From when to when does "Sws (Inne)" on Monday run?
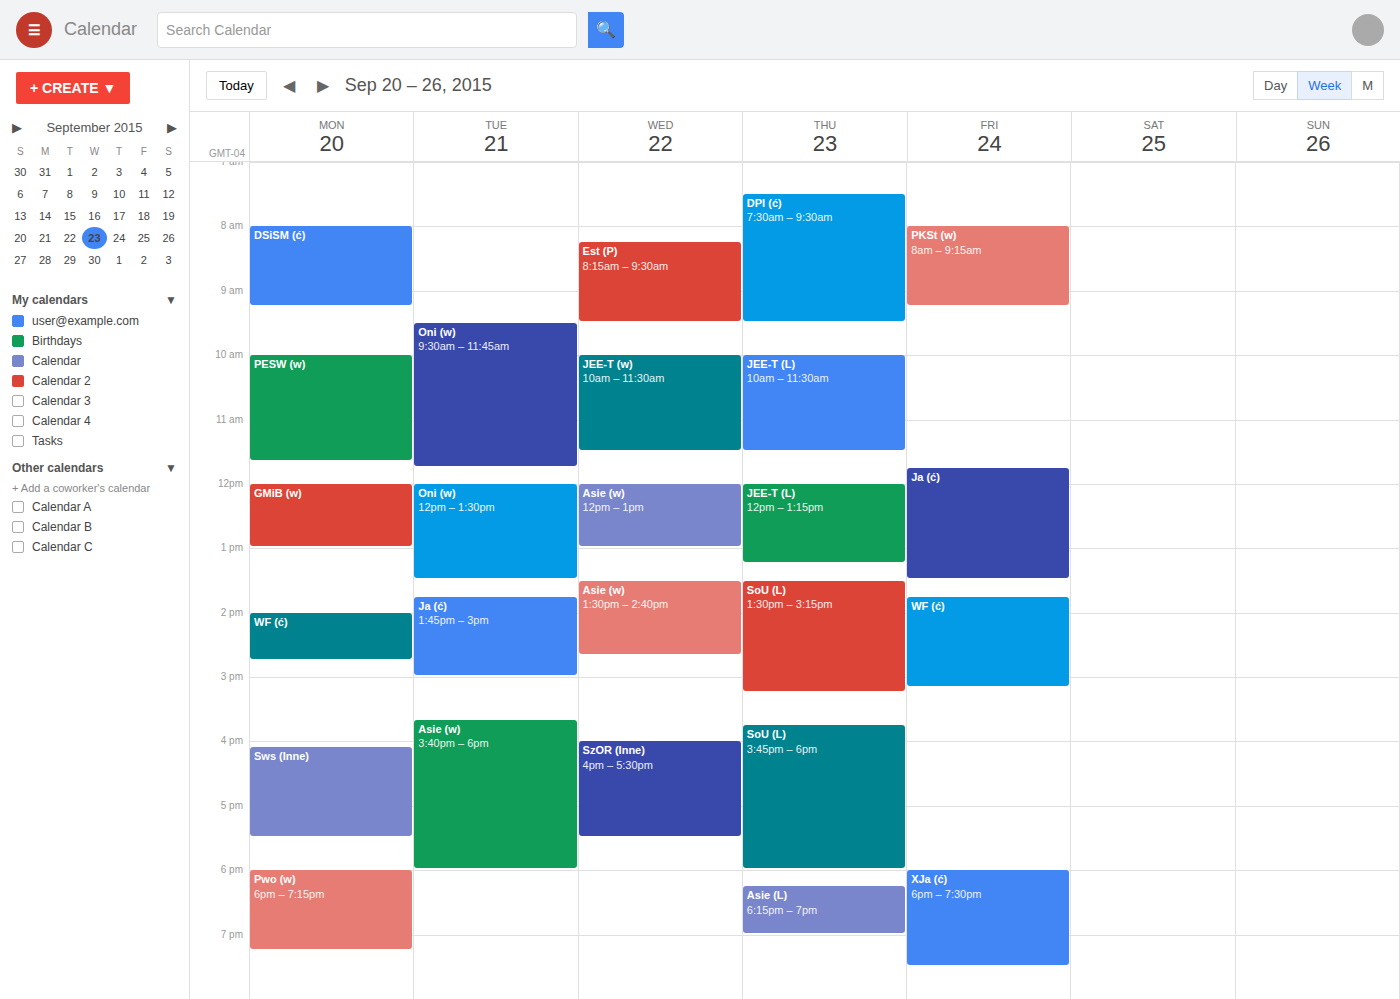
4:05 PM to 5:30 PM